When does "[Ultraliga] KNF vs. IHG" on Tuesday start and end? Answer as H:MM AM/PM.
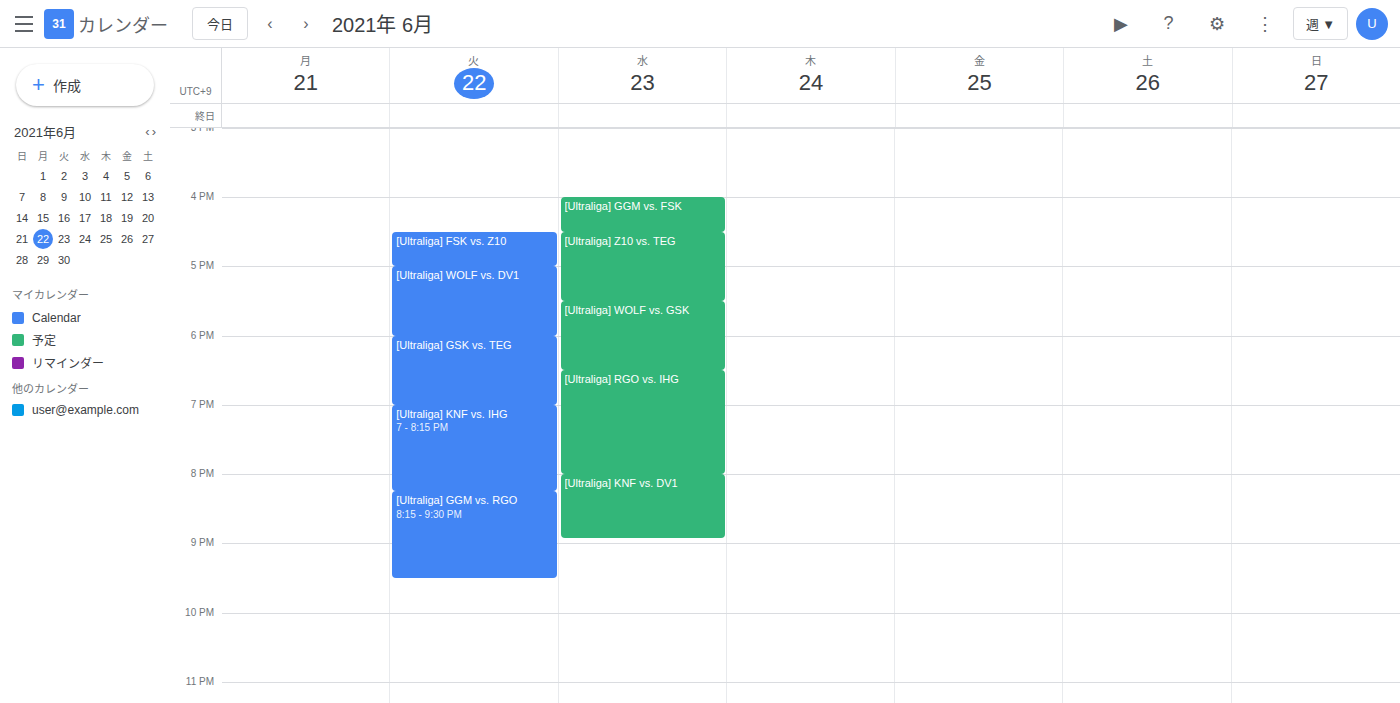
7:00 PM to 8:15 PM